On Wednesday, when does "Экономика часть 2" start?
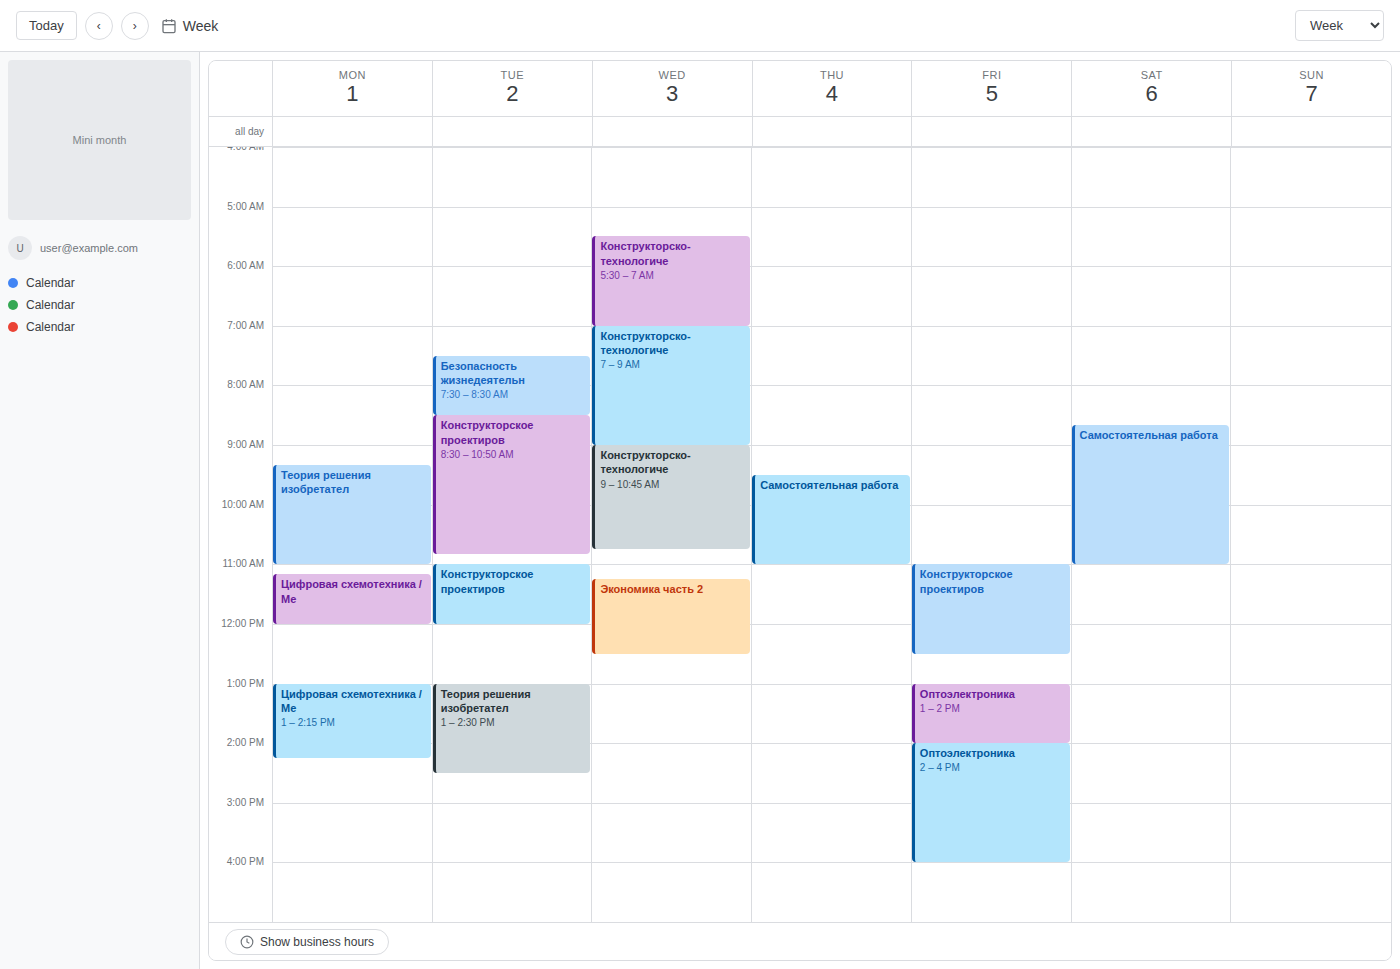
11:15 AM